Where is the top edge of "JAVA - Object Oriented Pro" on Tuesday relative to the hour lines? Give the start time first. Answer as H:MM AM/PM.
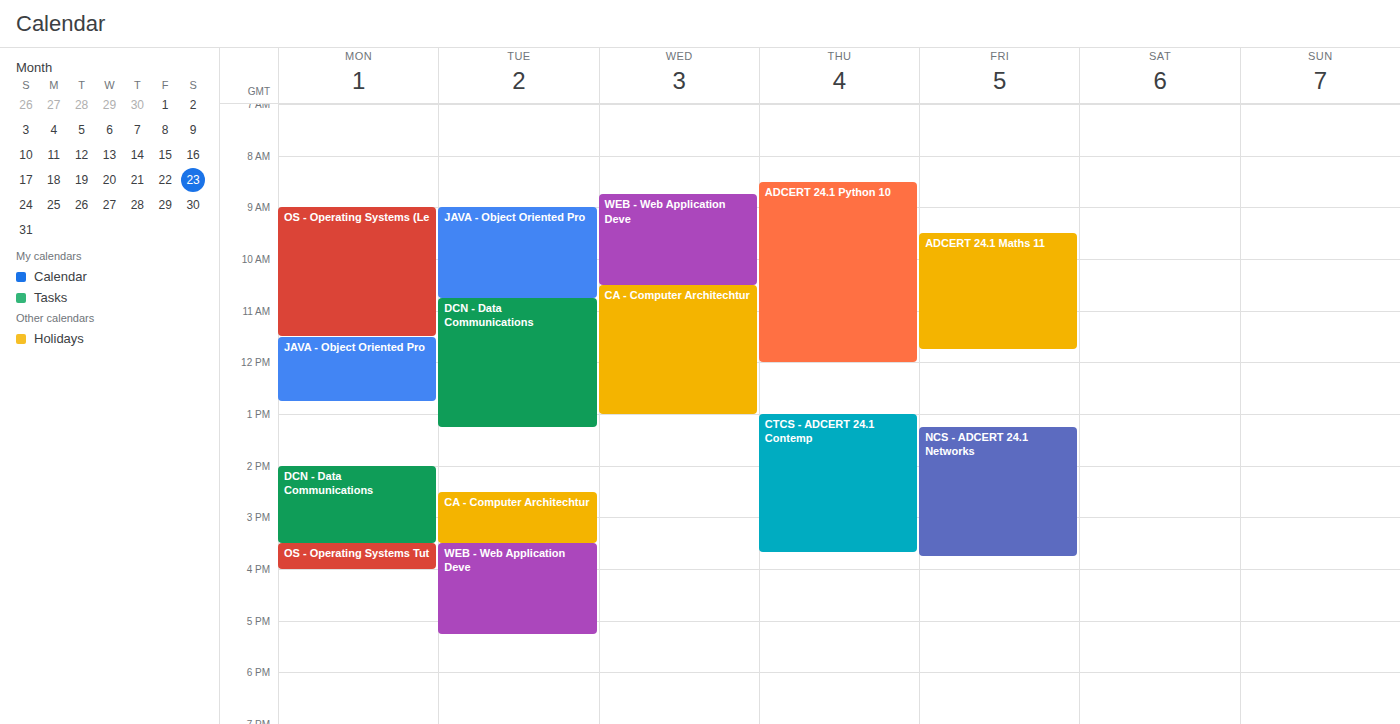
9:00 AM -- exactly on the 9 AM line.